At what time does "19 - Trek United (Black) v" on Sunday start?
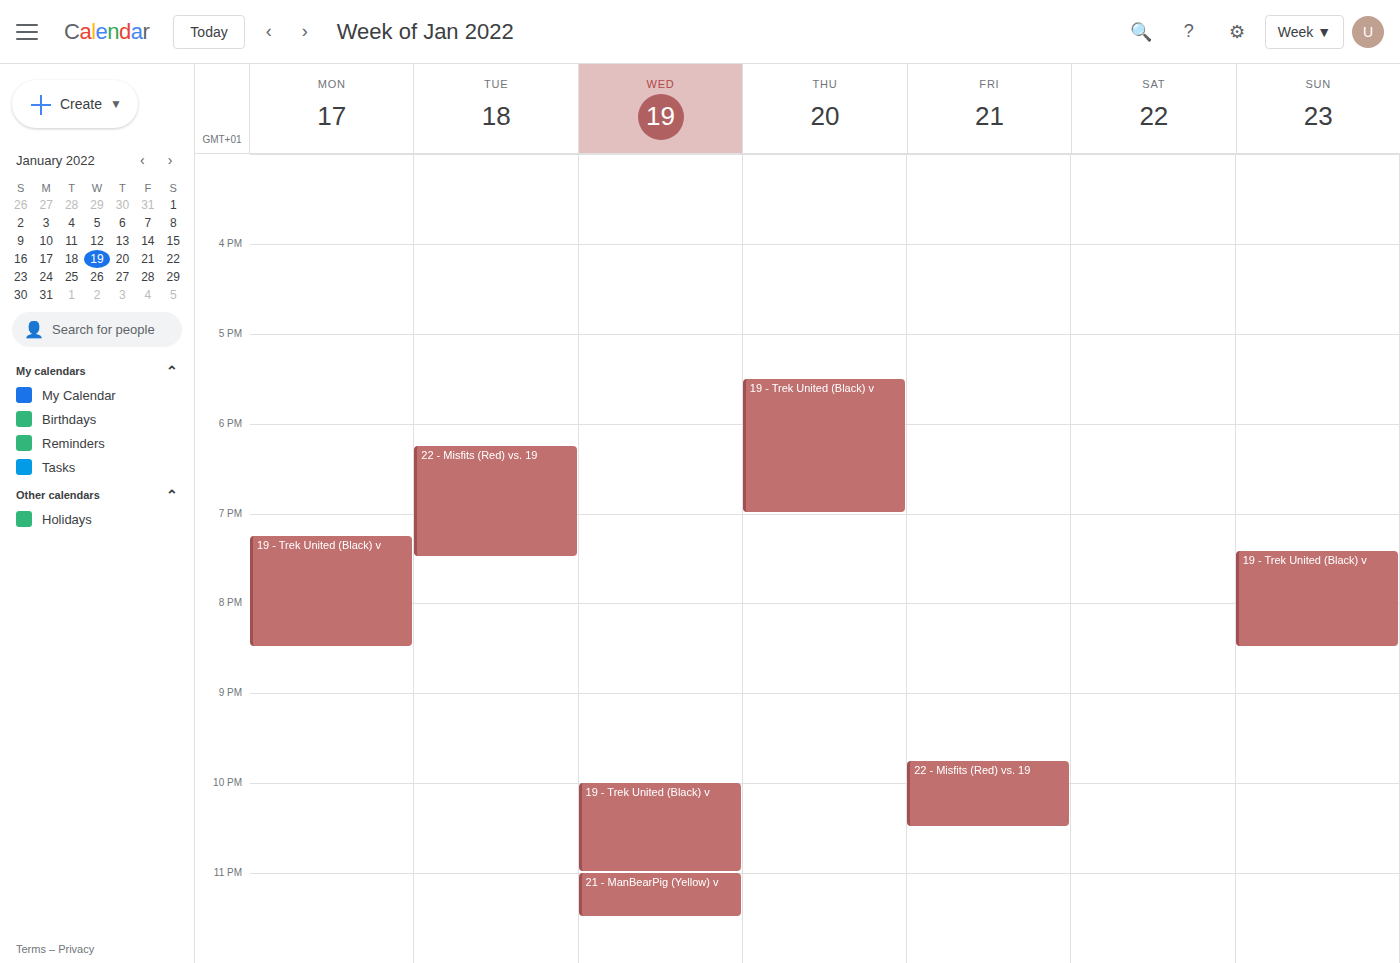
7:25 PM